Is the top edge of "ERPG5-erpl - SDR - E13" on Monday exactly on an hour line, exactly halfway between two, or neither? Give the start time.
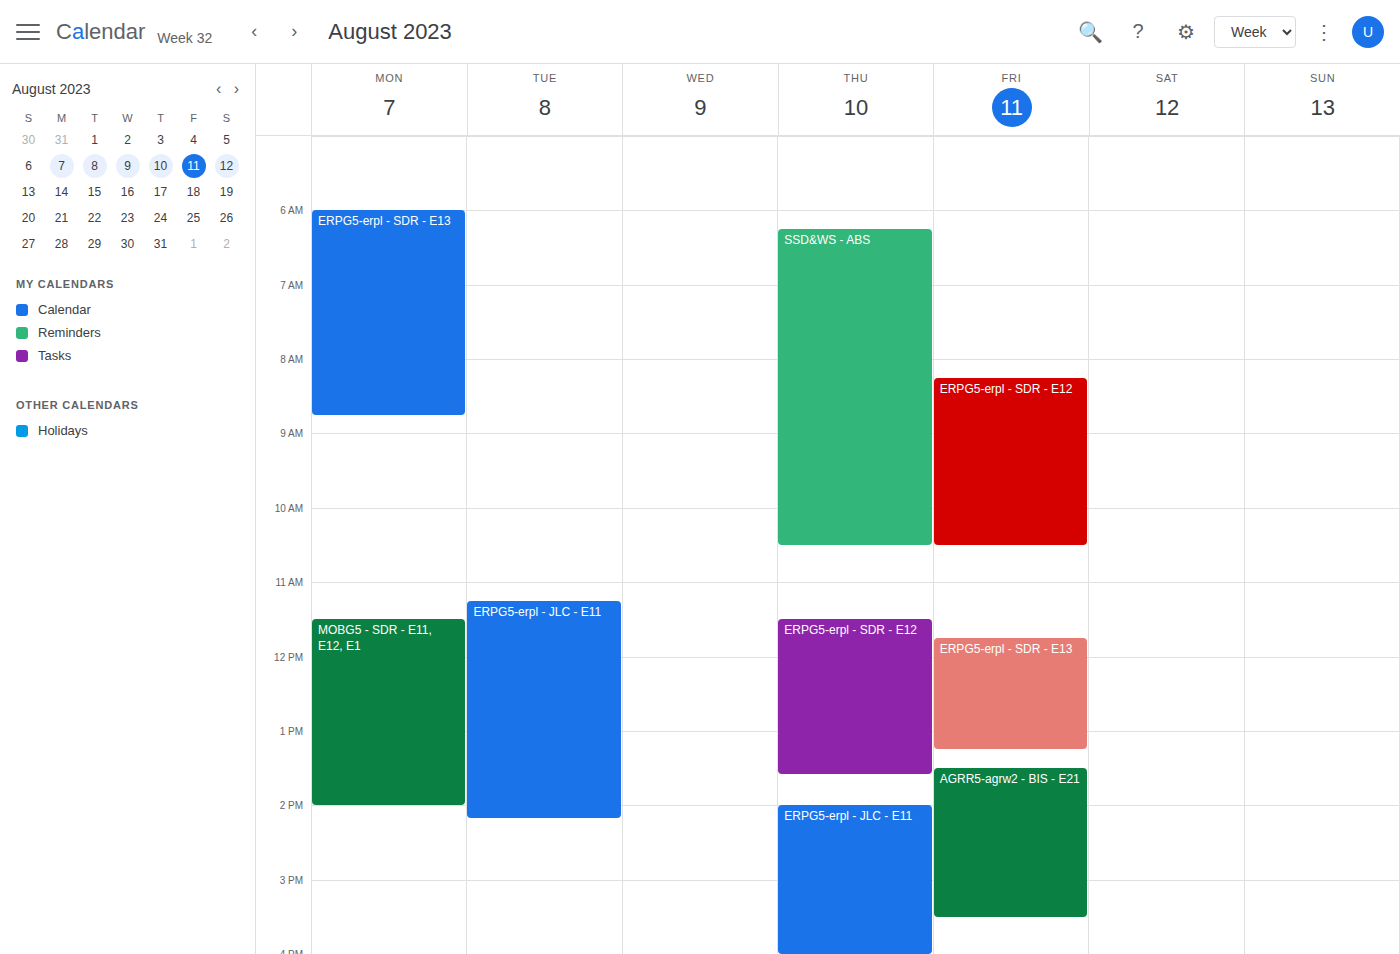
6:00 AM -- exactly on the 6 AM line.